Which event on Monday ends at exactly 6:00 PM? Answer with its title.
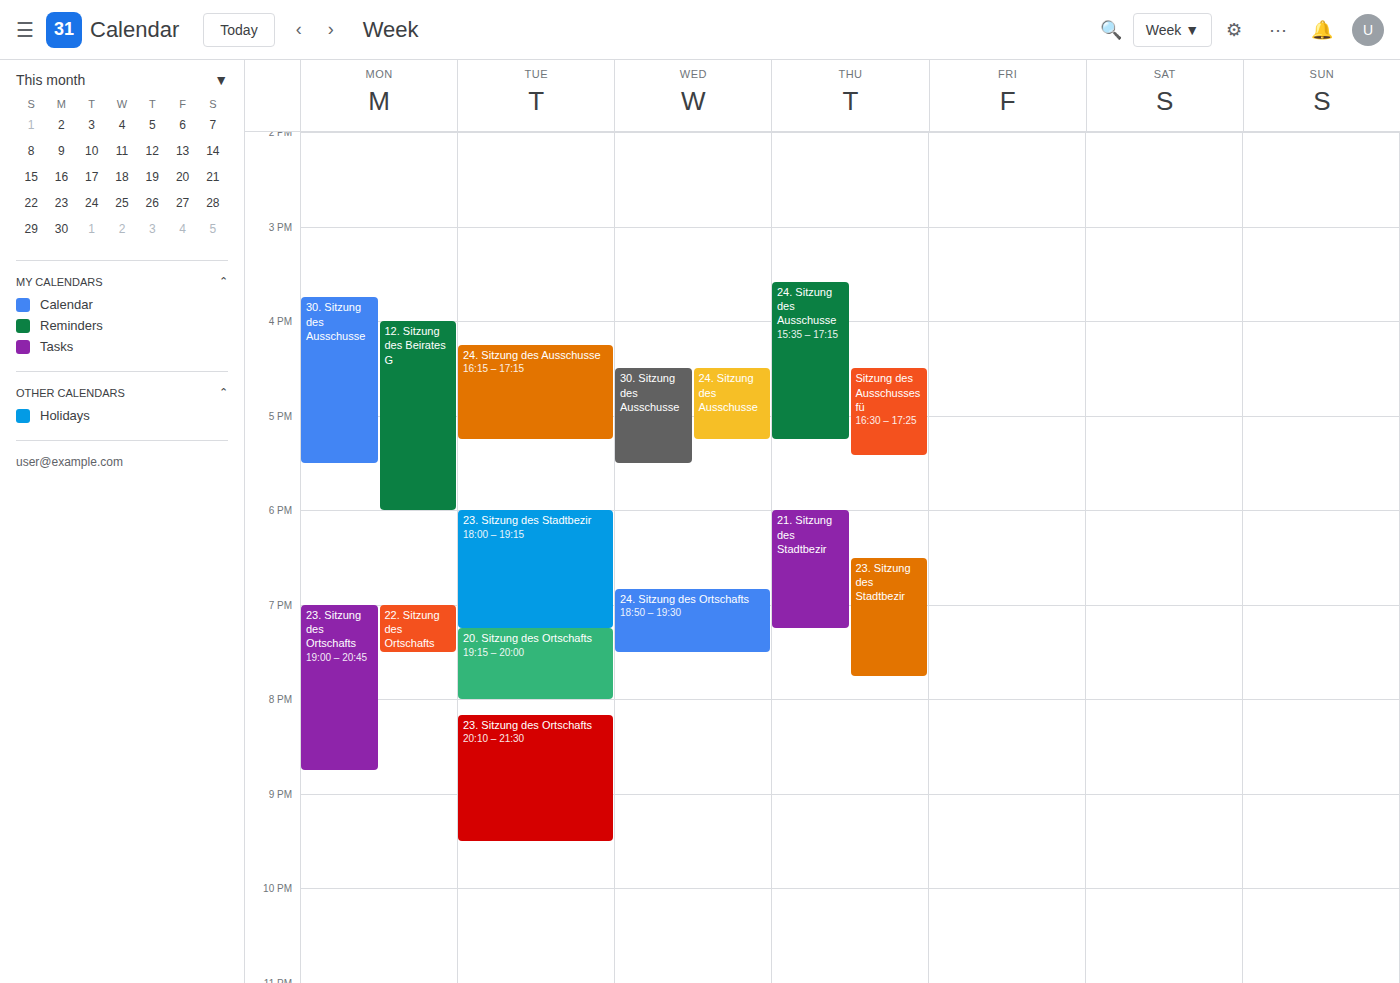
"12. Sitzung des Beirates G"